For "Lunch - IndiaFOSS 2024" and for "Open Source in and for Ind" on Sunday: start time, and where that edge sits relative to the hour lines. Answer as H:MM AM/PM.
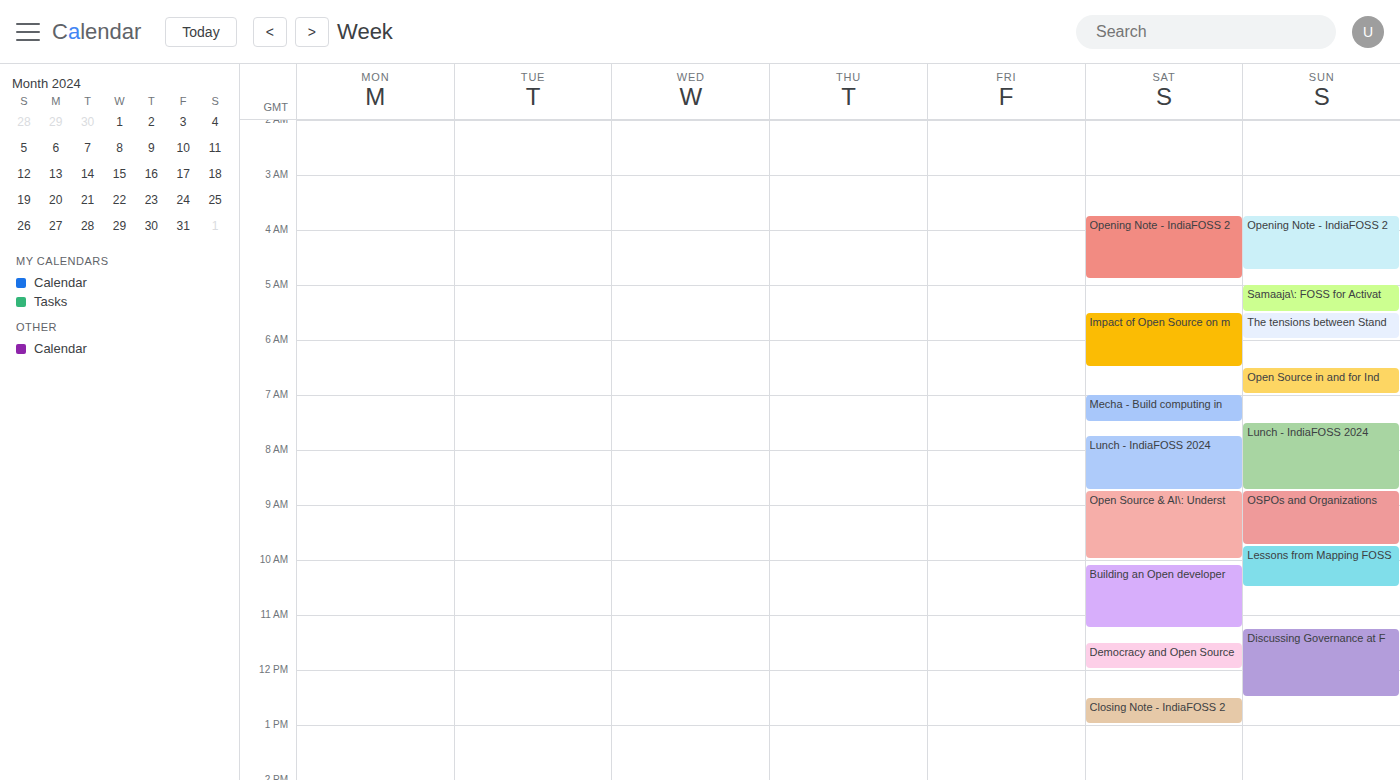
"Lunch - IndiaFOSS 2024": 7:30 AM, halfway between the 7 AM and 8 AM lines. "Open Source in and for Ind": 6:30 AM, halfway between the 6 AM and 7 AM lines.